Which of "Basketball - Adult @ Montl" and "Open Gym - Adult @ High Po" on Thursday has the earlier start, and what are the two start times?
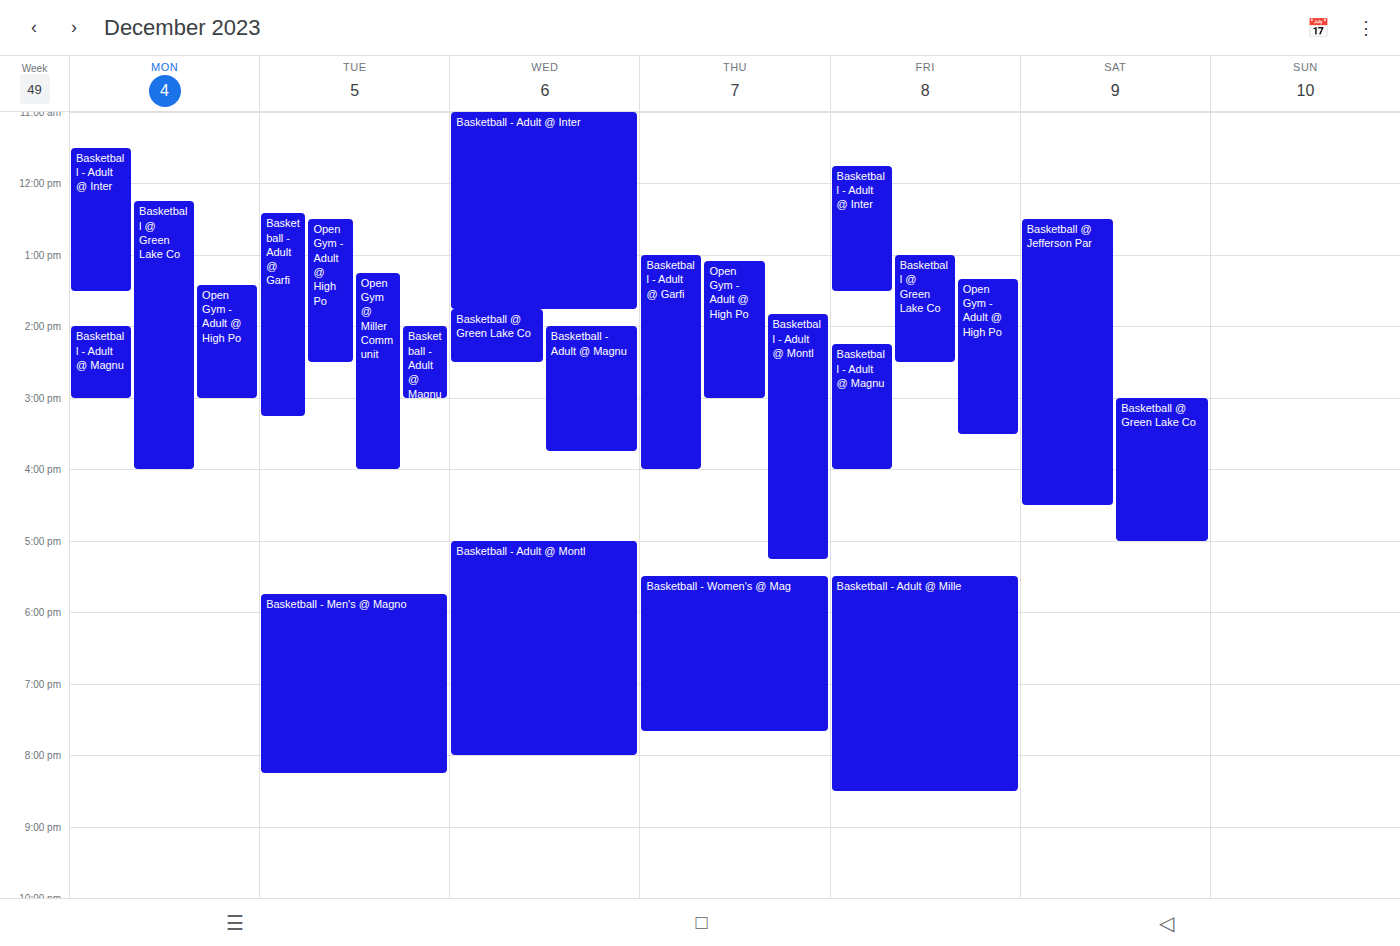
"Open Gym - Adult @ High Po" 1:05 PM; "Basketball - Adult @ Montl" 1:50 PM.